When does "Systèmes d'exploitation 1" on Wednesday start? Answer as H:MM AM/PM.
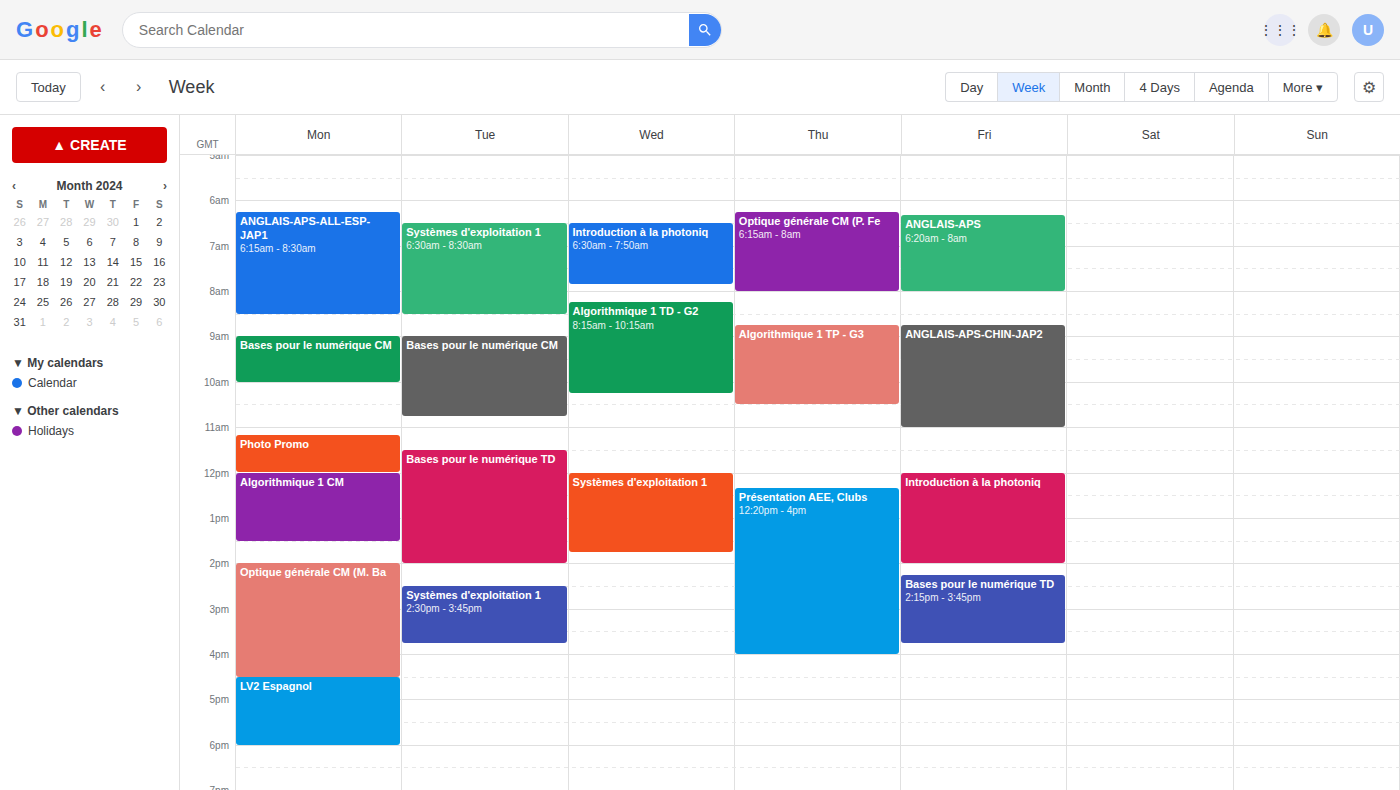
12:00 PM